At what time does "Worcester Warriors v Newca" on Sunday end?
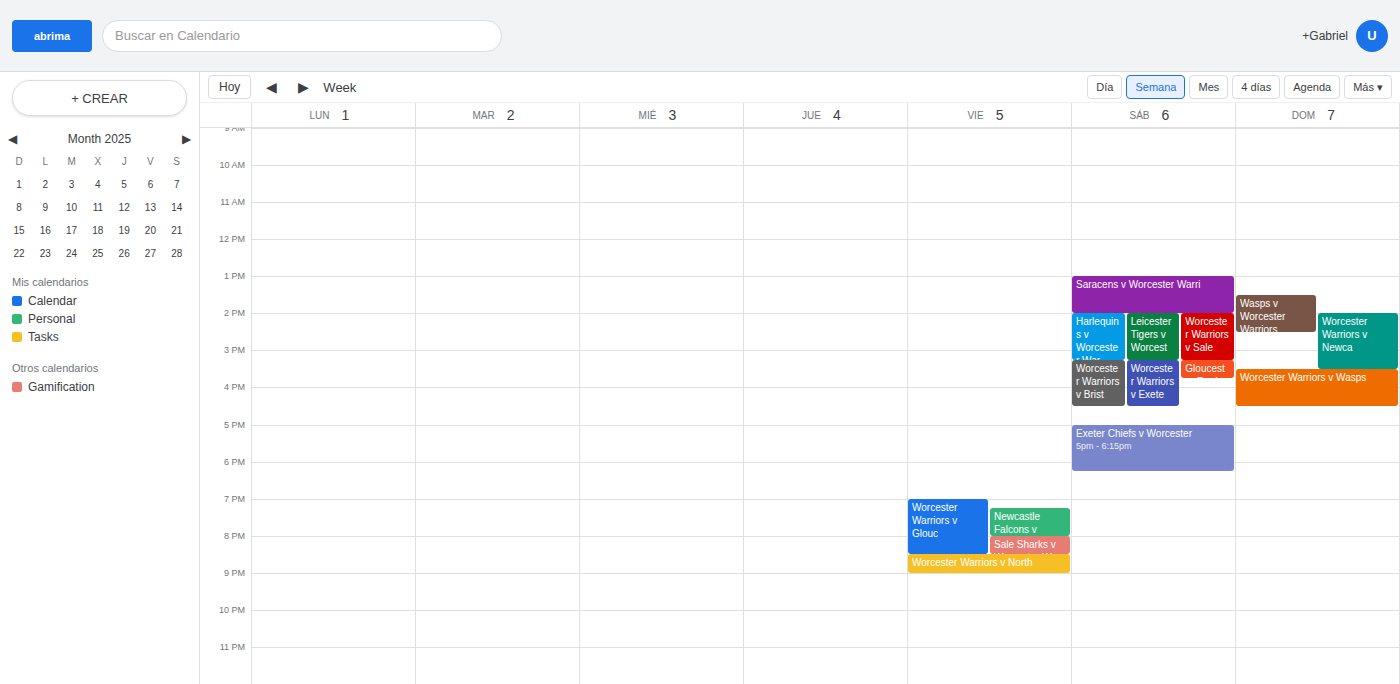
3:30 PM